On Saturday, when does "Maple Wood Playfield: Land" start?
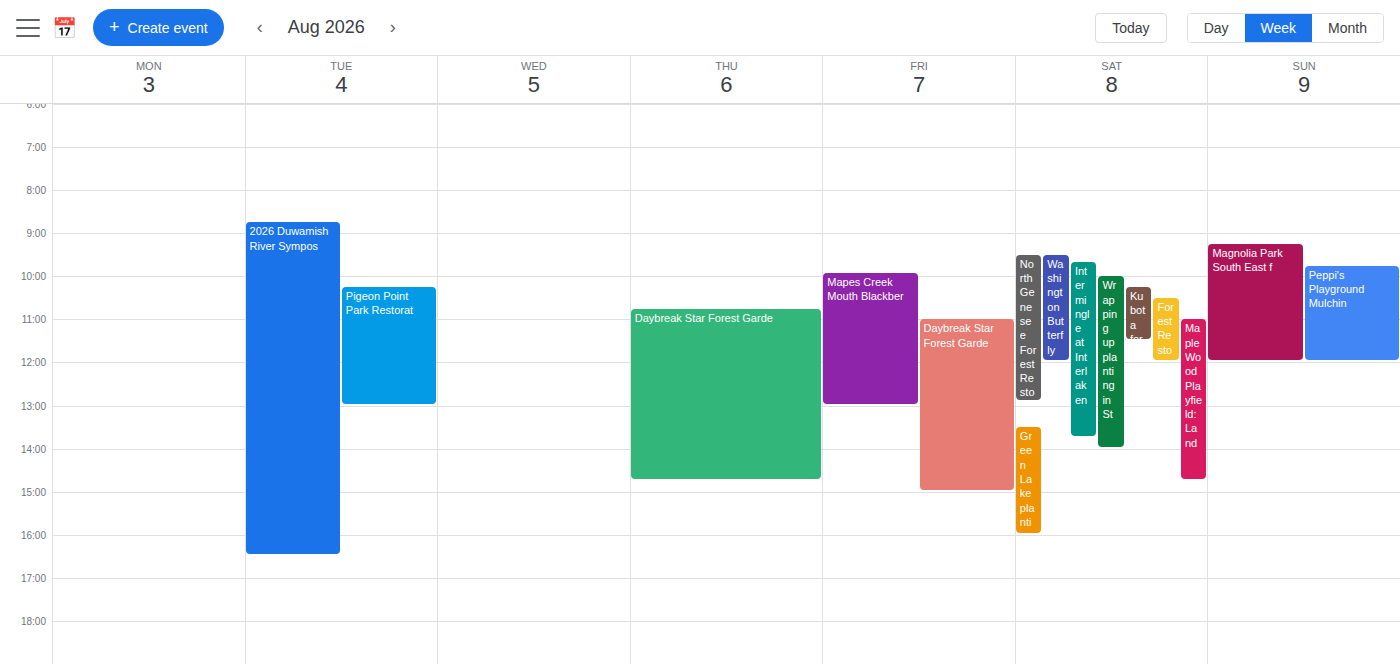
11:00 AM